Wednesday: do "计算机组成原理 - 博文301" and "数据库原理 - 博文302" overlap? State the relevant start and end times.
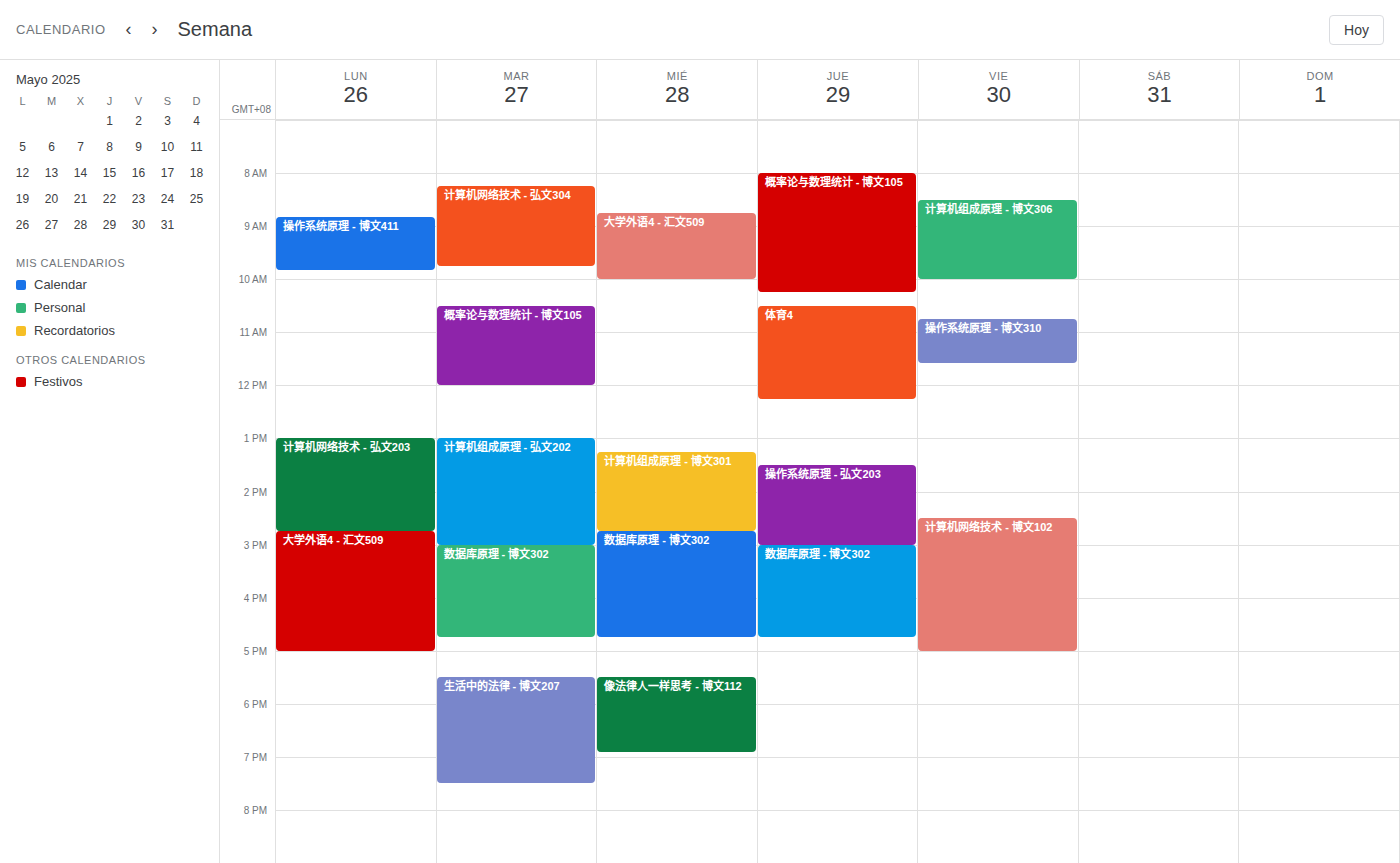
"计算机组成原理 - 博文301" ends at 2:45 PM, exactly when "数据库原理 - 博文302" starts -- they touch but do not overlap.